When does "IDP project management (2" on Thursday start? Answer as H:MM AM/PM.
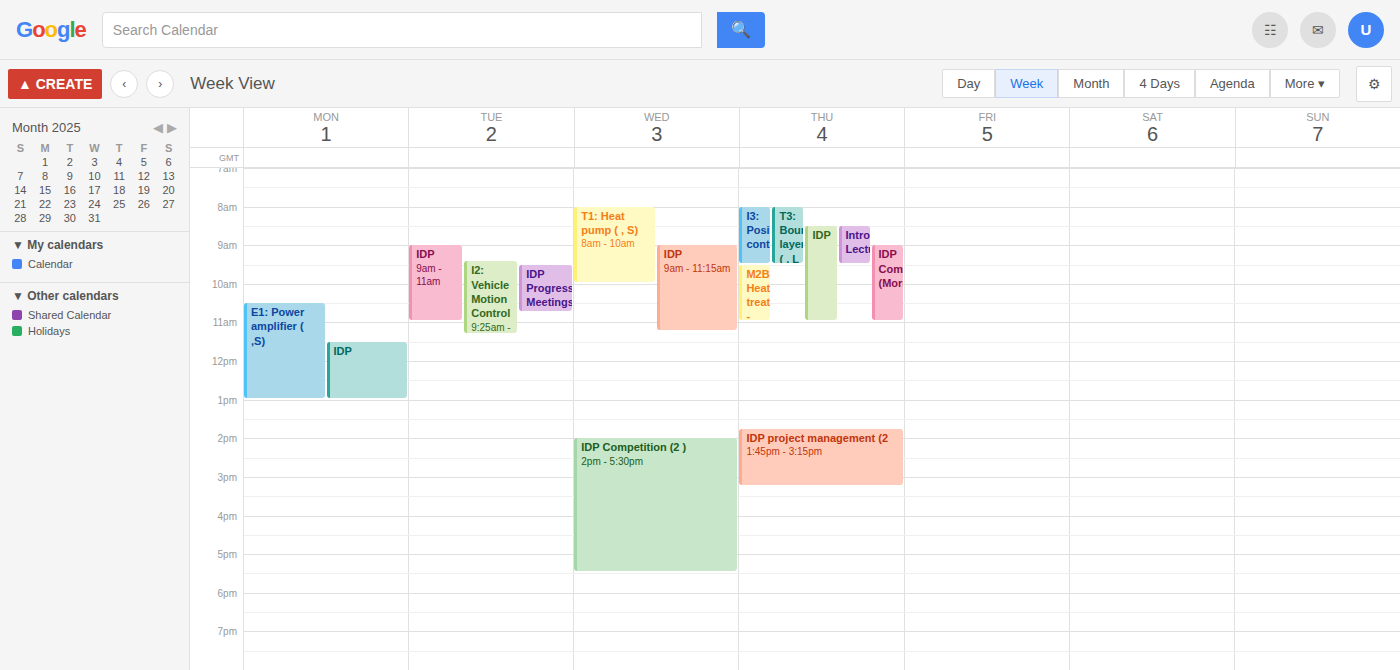
1:45 PM